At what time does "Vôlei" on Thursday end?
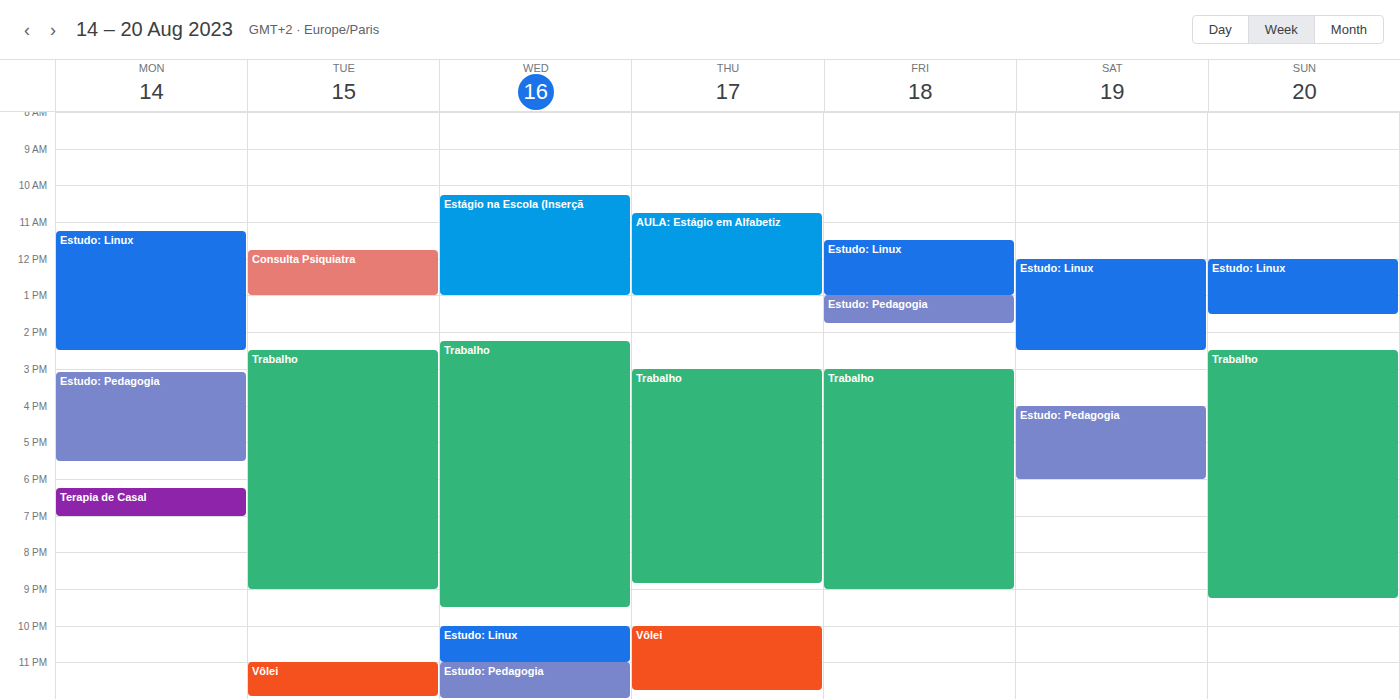
23:45